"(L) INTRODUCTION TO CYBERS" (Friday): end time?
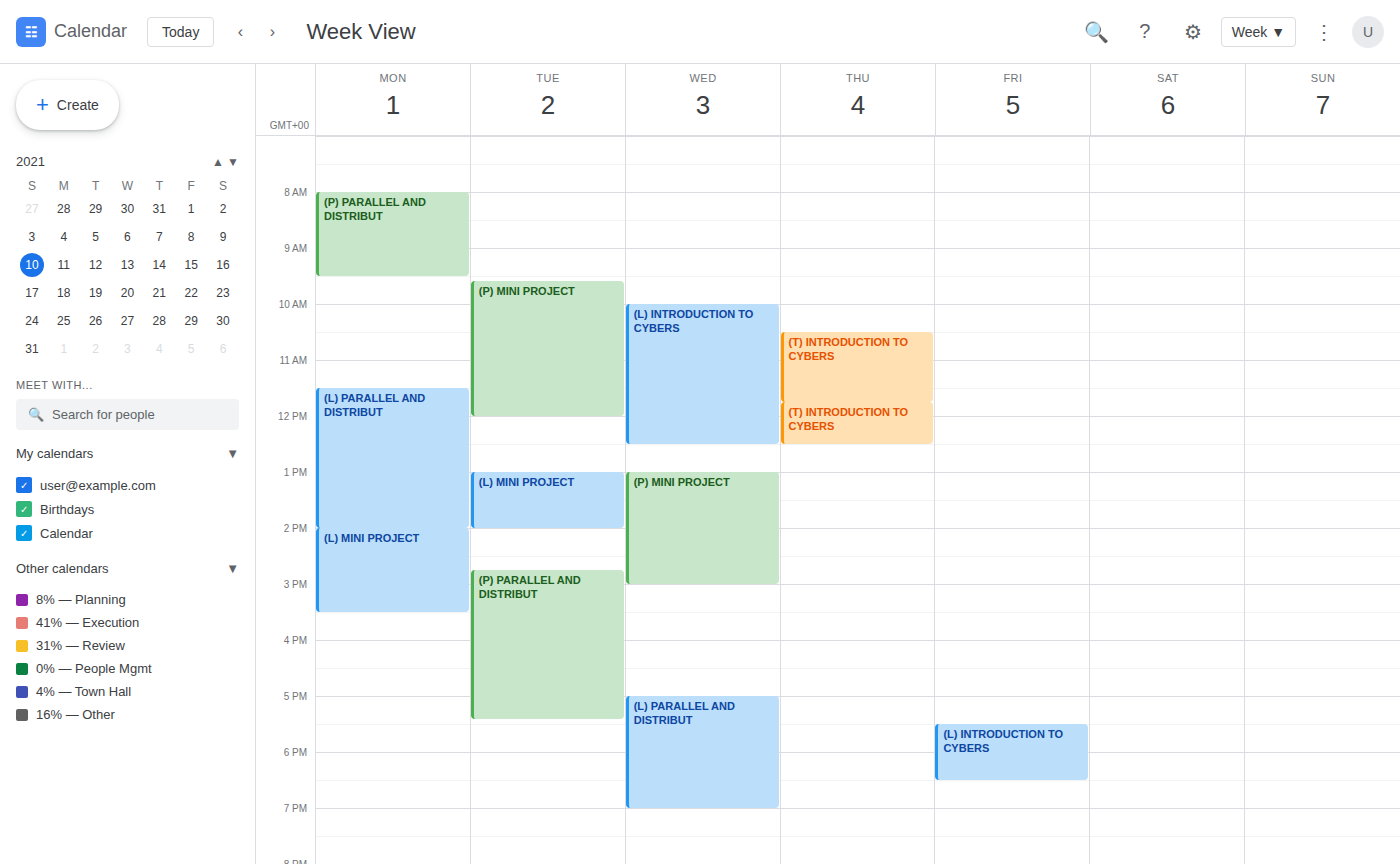
6:30 PM